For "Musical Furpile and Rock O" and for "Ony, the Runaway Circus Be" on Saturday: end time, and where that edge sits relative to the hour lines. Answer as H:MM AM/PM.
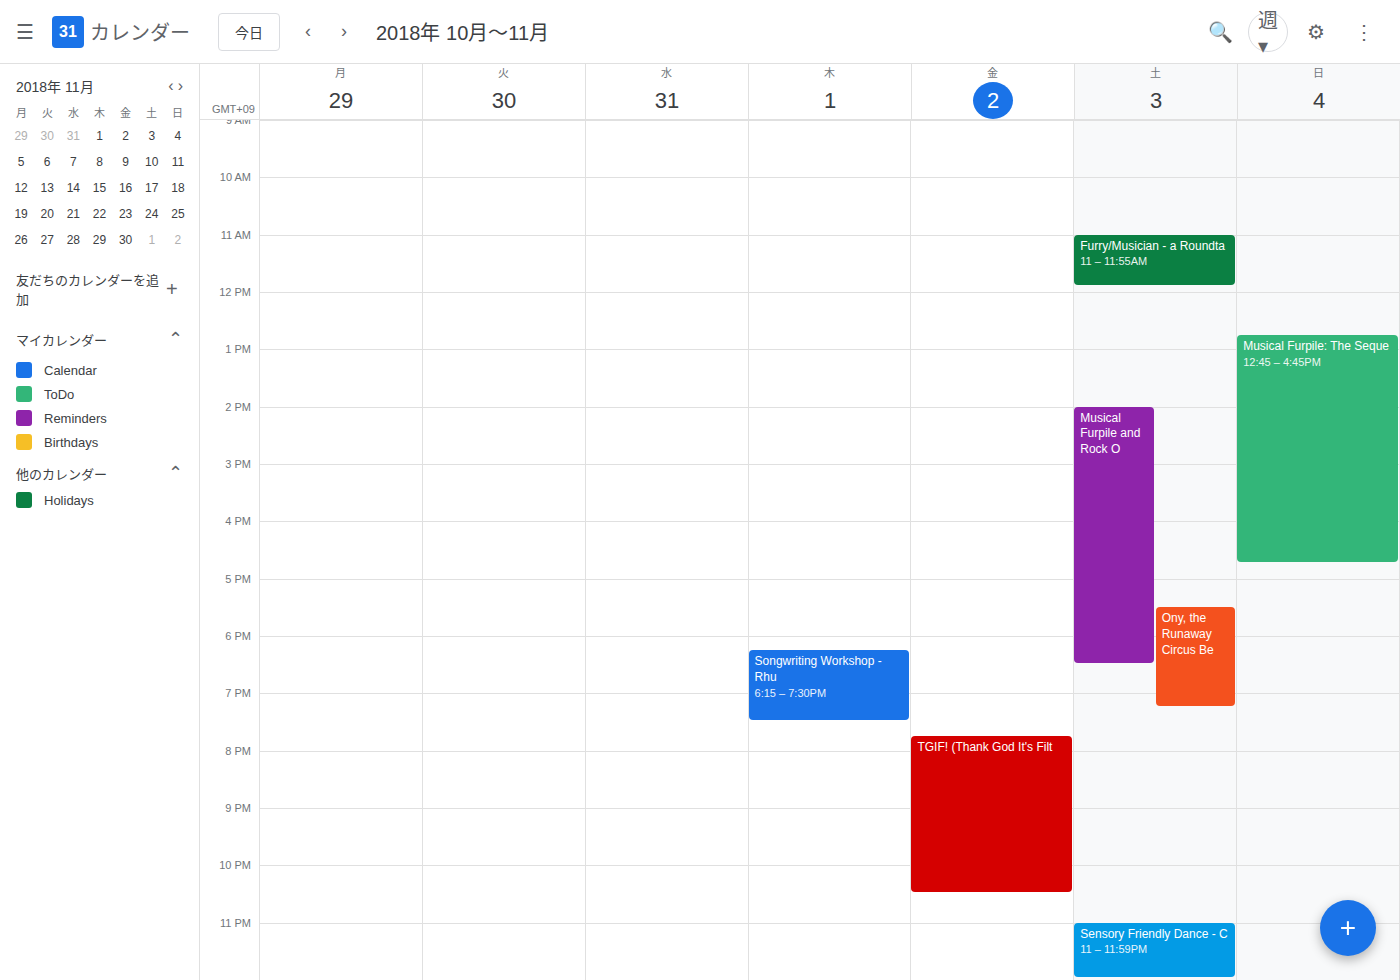
"Musical Furpile and Rock O": 6:30 PM, halfway between the 6 PM and 7 PM lines. "Ony, the Runaway Circus Be": 7:15 PM, neither: a quarter of the way from the 7 PM line to the 8 PM line.